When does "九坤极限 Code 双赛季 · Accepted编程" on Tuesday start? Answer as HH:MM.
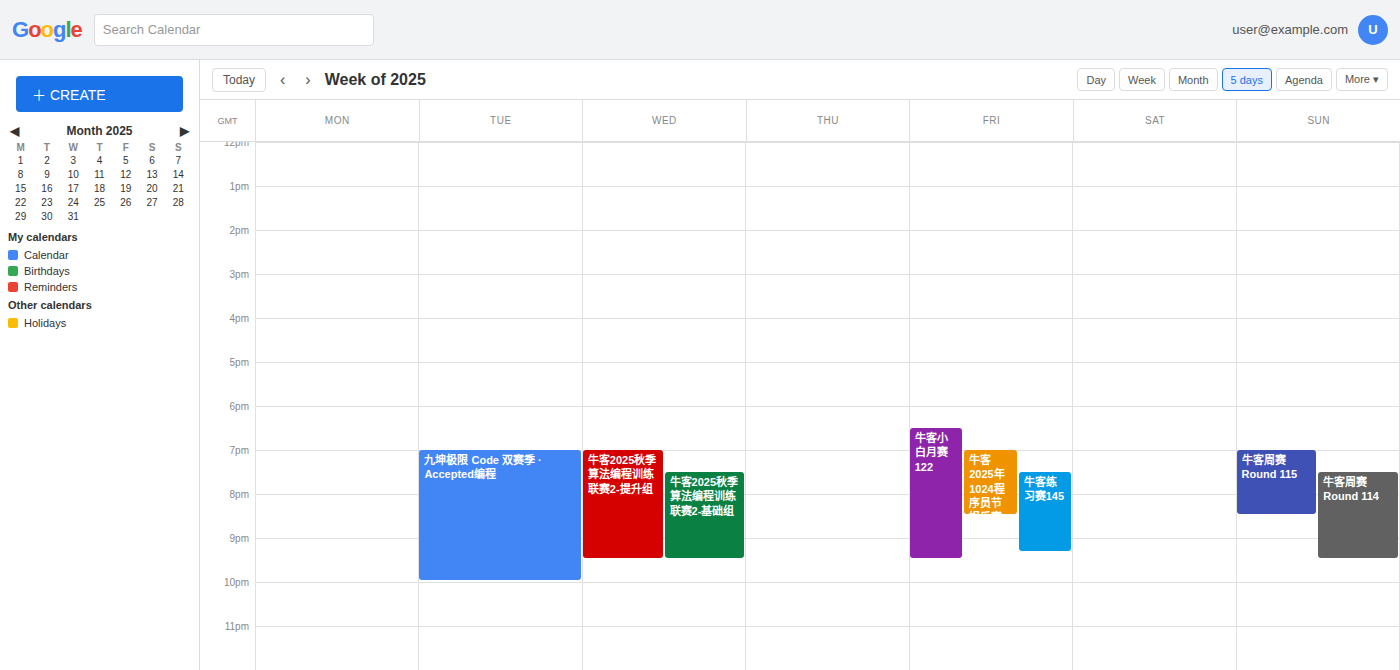
19:00